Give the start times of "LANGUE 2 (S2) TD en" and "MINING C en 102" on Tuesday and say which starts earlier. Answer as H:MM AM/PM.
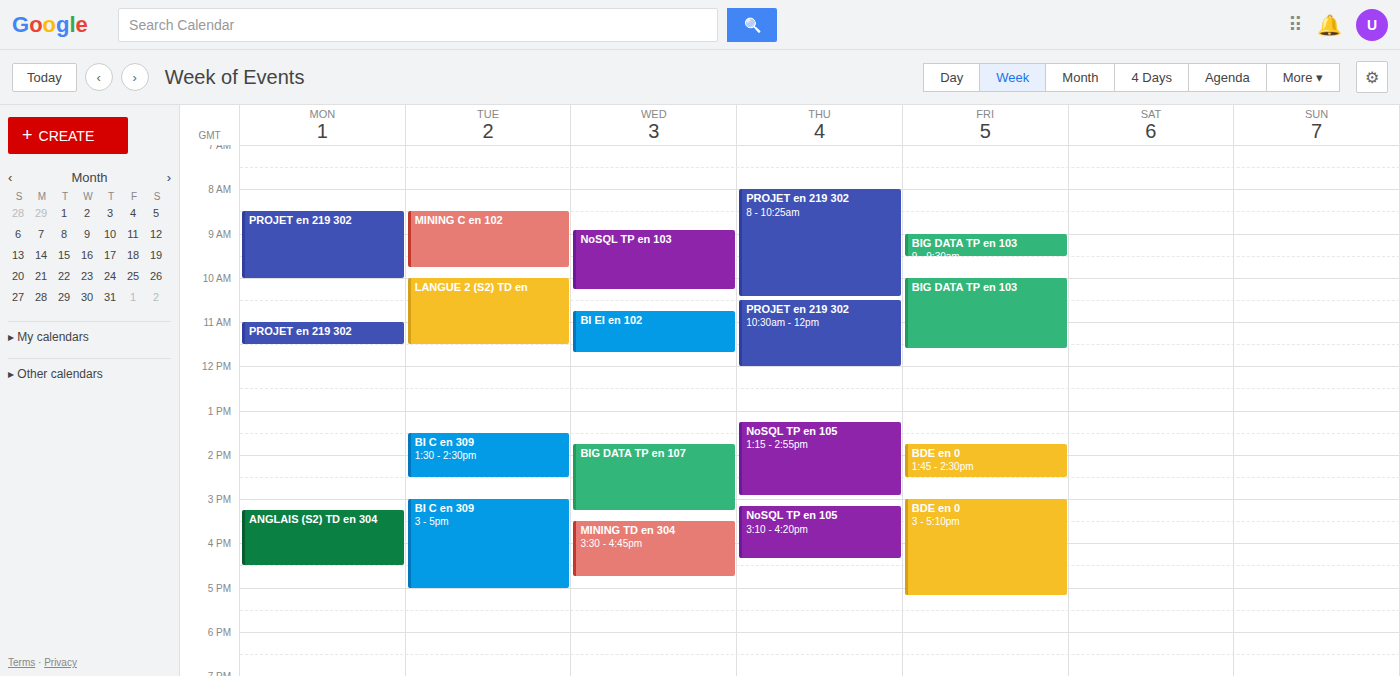
"MINING C en 102" 8:30 AM; "LANGUE 2 (S2) TD en" 10:00 AM.